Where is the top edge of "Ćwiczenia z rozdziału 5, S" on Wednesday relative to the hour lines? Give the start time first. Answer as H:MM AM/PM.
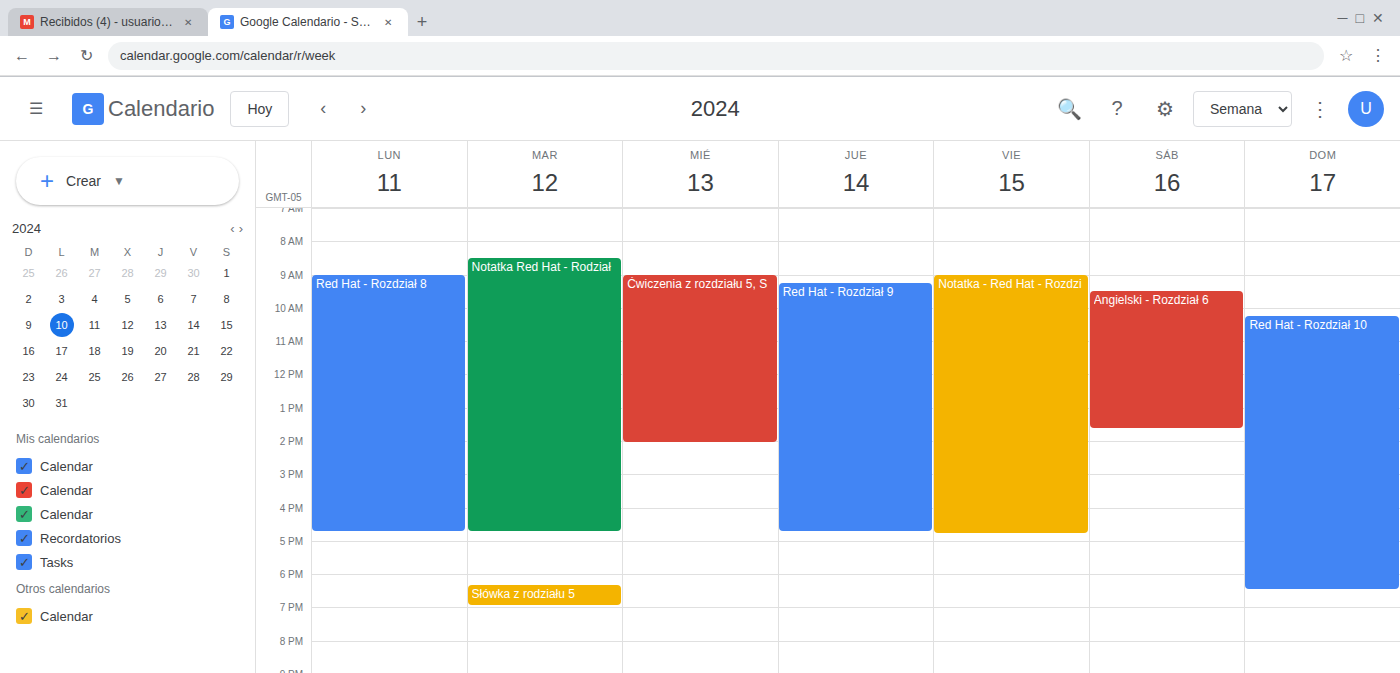
9:00 AM -- exactly on the 9 AM line.